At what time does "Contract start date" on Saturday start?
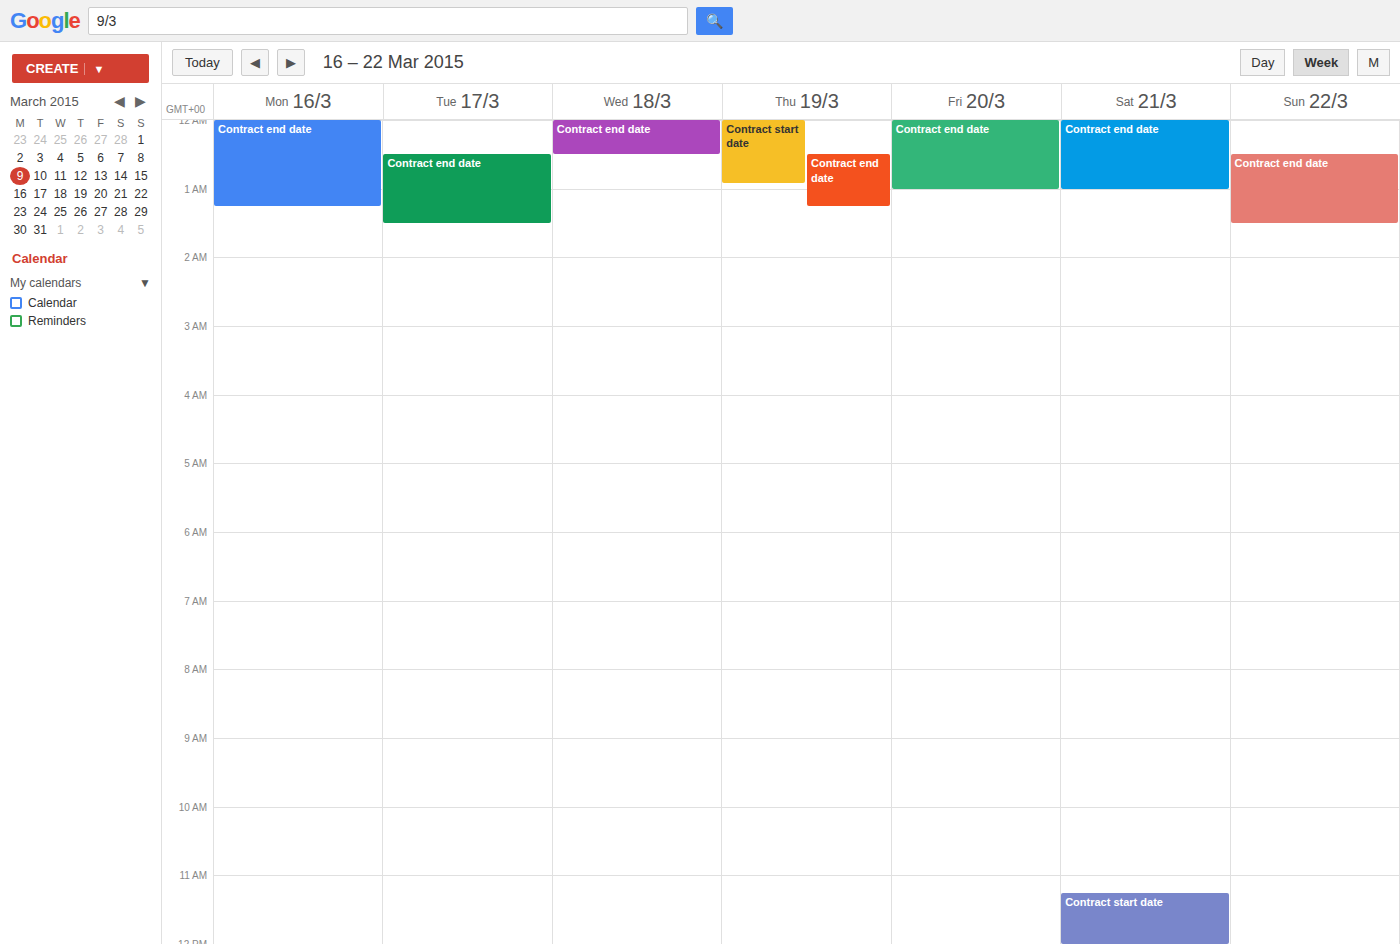
11:15 AM